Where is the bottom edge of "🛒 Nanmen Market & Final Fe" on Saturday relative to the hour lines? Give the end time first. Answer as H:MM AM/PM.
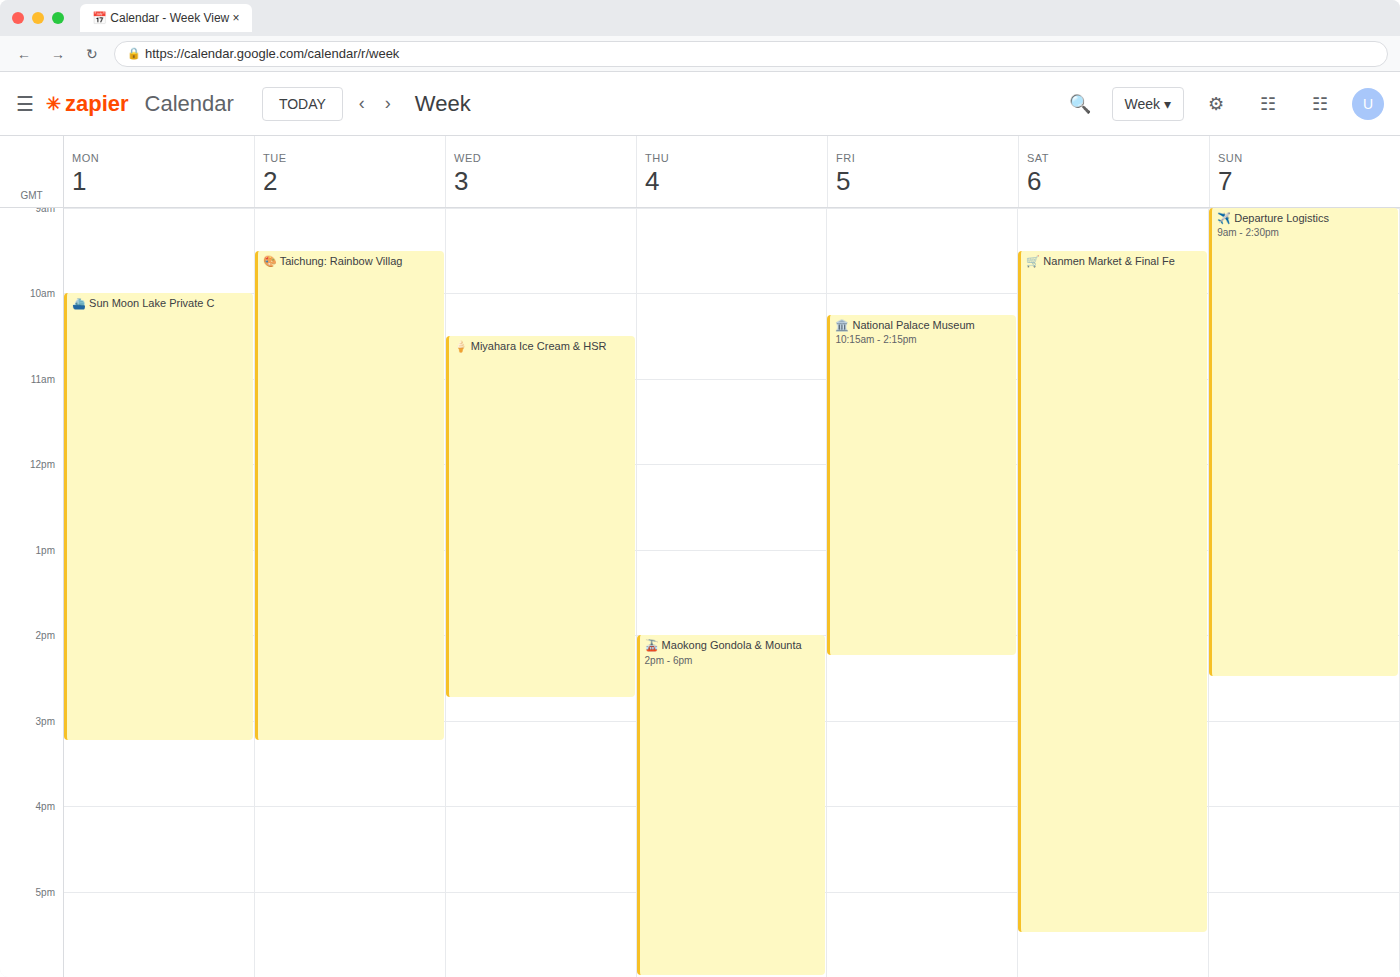
5:30 PM -- halfway between the 5 PM and 6 PM lines.